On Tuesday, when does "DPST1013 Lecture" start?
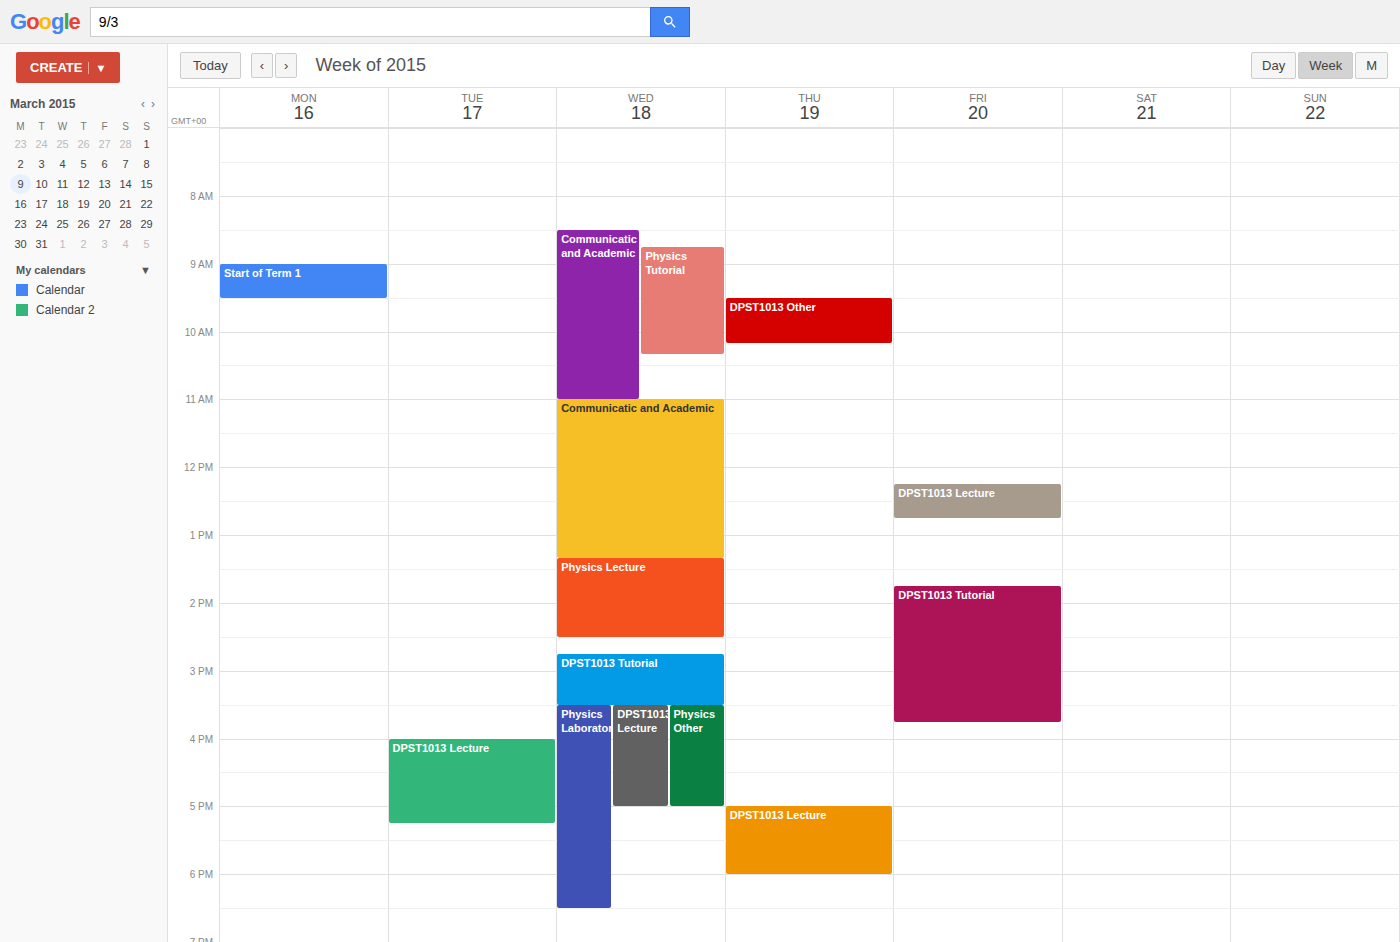
4:00 PM